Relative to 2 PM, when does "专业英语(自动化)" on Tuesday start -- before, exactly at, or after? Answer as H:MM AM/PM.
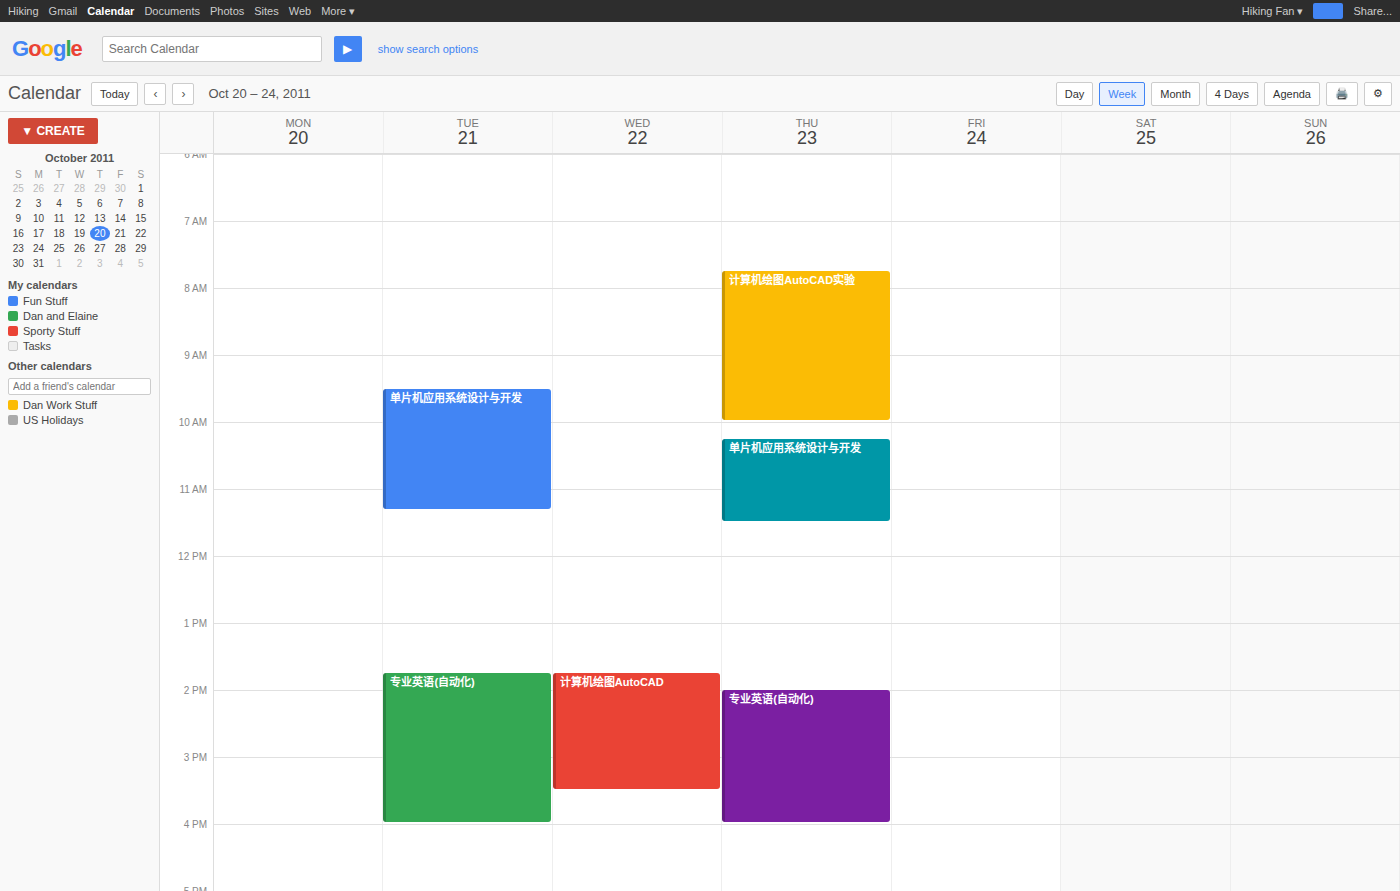
1:45 PM -- before 2 PM, 15 minutes above the 2 PM line.